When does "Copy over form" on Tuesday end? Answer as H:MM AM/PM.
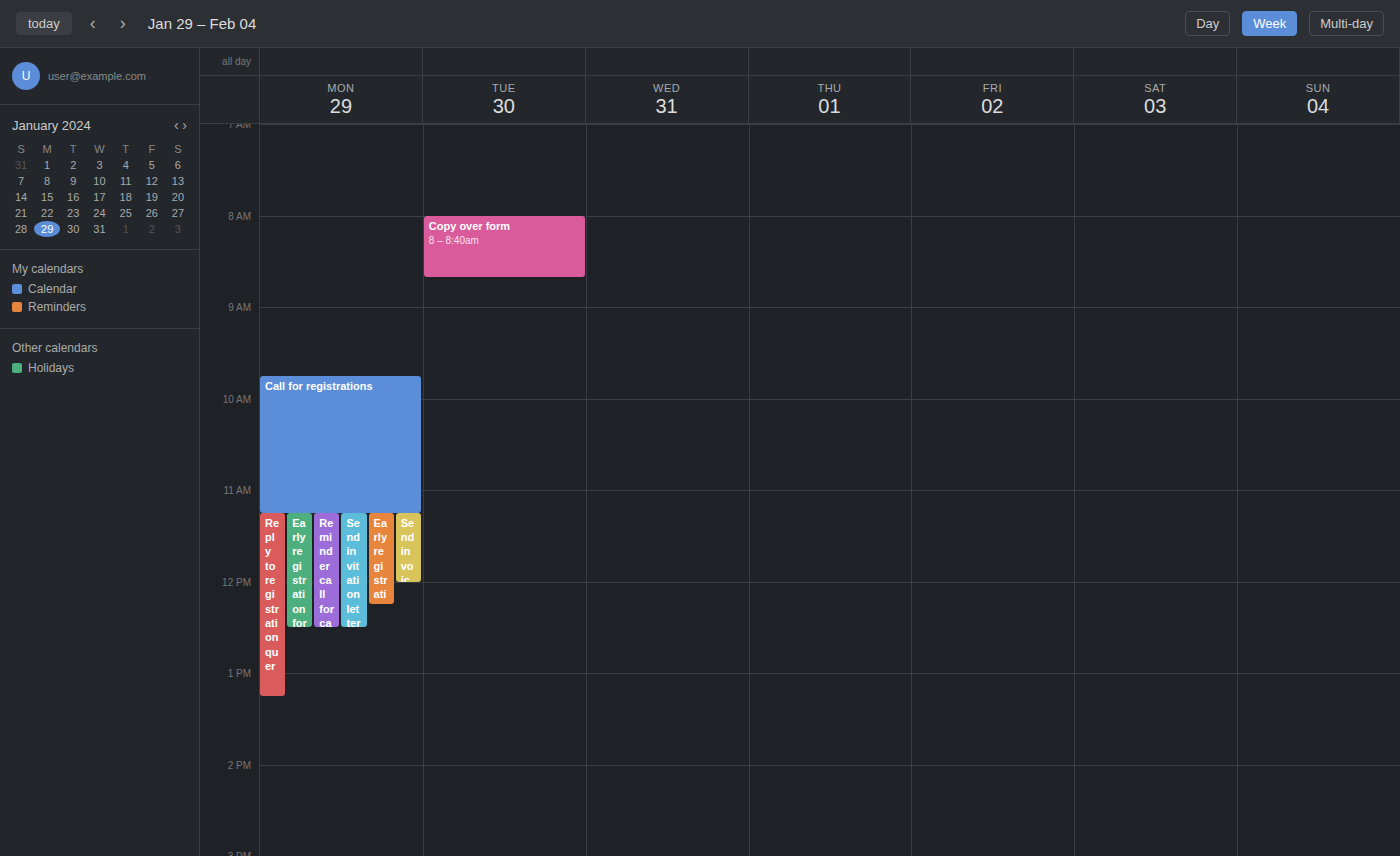
8:40 AM